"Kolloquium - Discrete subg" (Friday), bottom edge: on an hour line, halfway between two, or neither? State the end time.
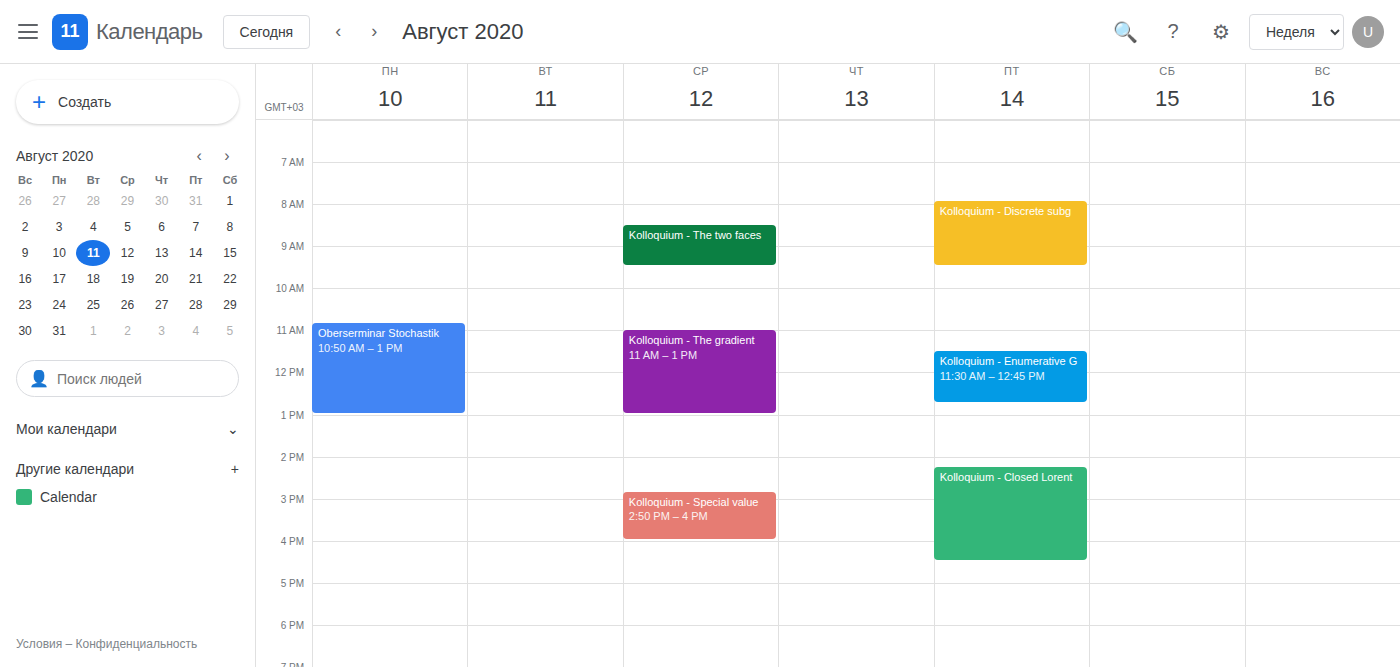
9:30 AM -- halfway between the 9 AM and 10 AM lines.